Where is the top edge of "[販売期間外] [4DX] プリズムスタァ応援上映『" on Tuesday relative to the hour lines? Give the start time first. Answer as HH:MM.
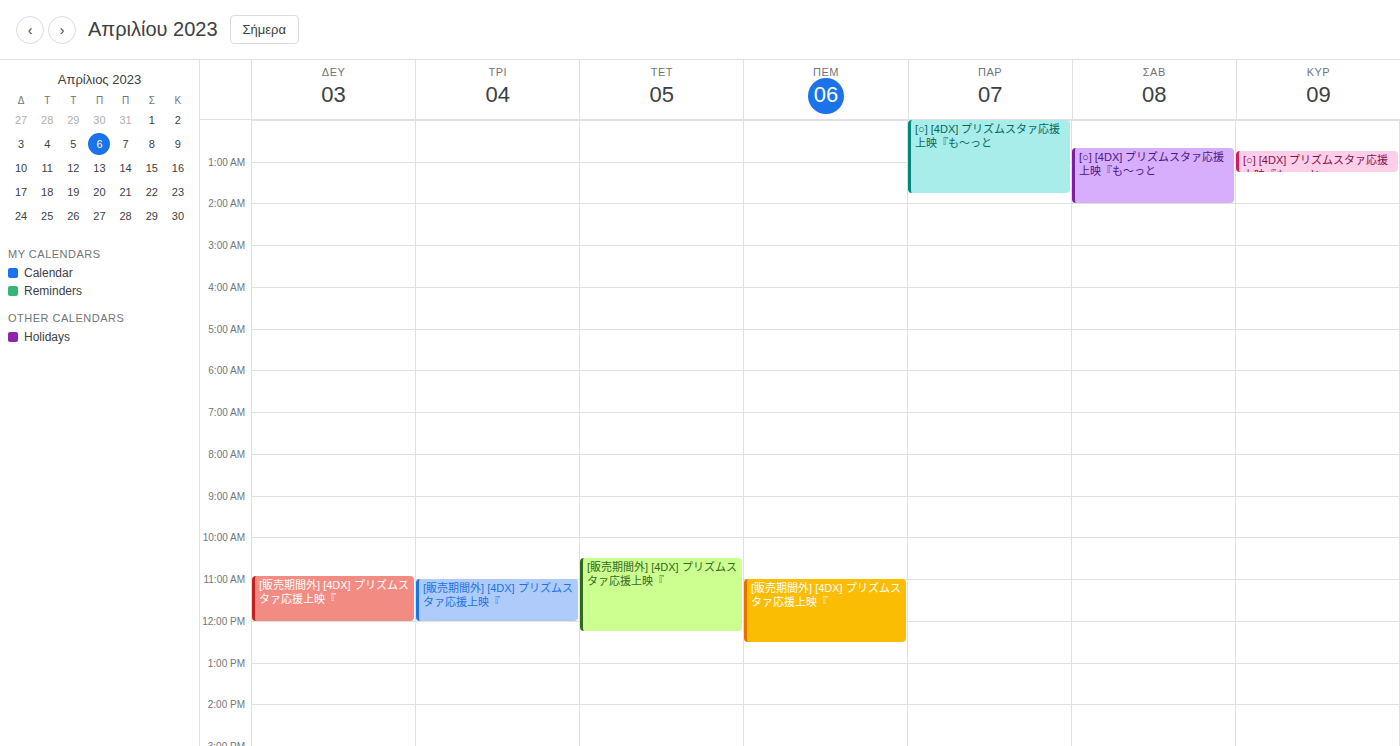
11:00 -- exactly on the 11:00 line.